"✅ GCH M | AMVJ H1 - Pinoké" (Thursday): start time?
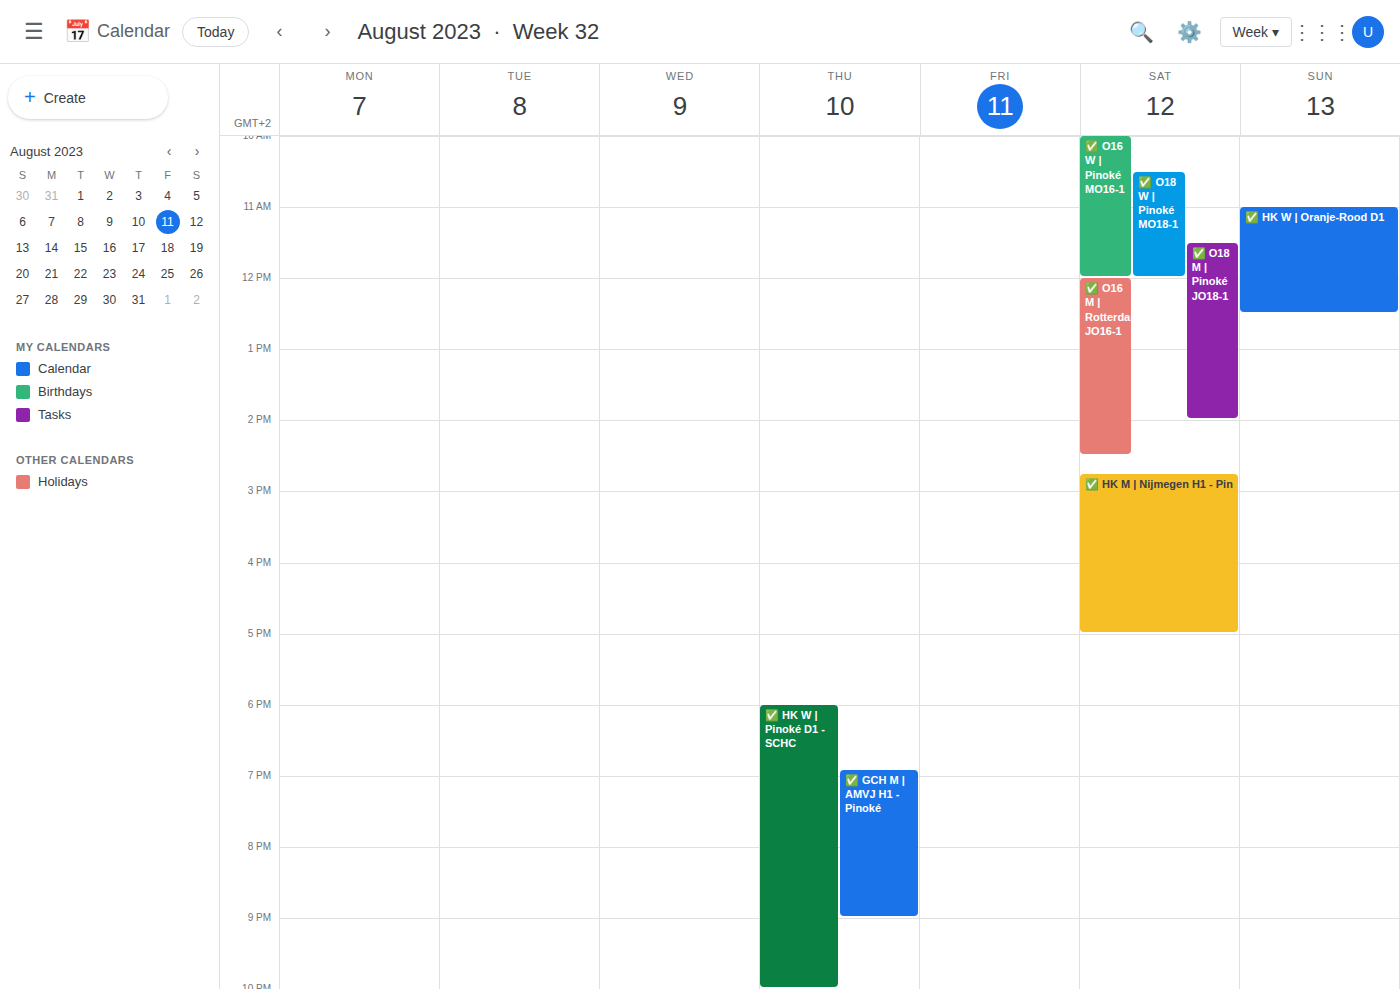
6:55 PM